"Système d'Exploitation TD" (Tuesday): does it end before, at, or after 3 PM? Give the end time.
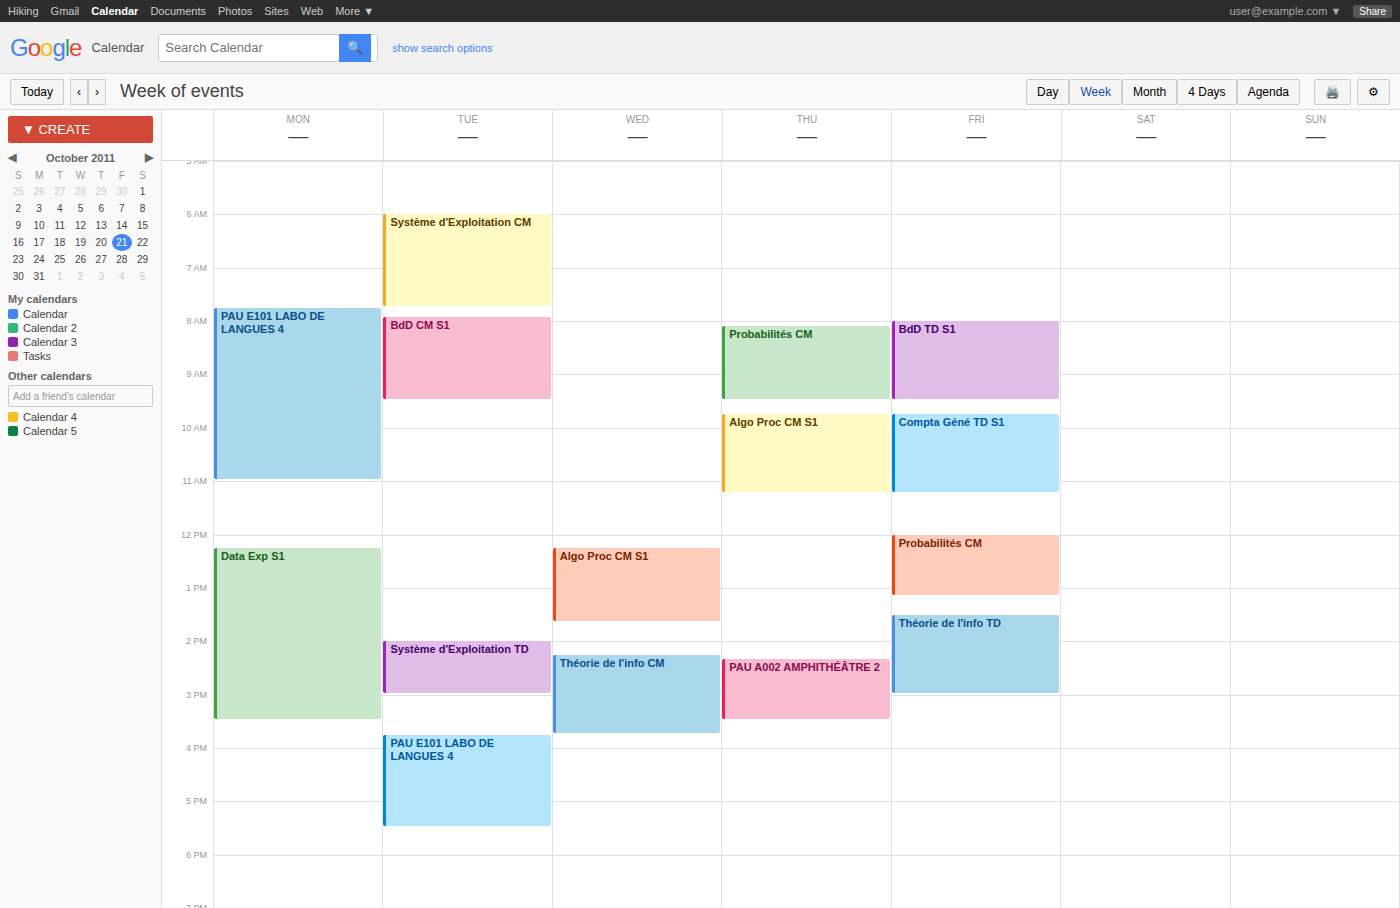
3:00 PM -- exactly at 3 PM, on the 3 PM line.